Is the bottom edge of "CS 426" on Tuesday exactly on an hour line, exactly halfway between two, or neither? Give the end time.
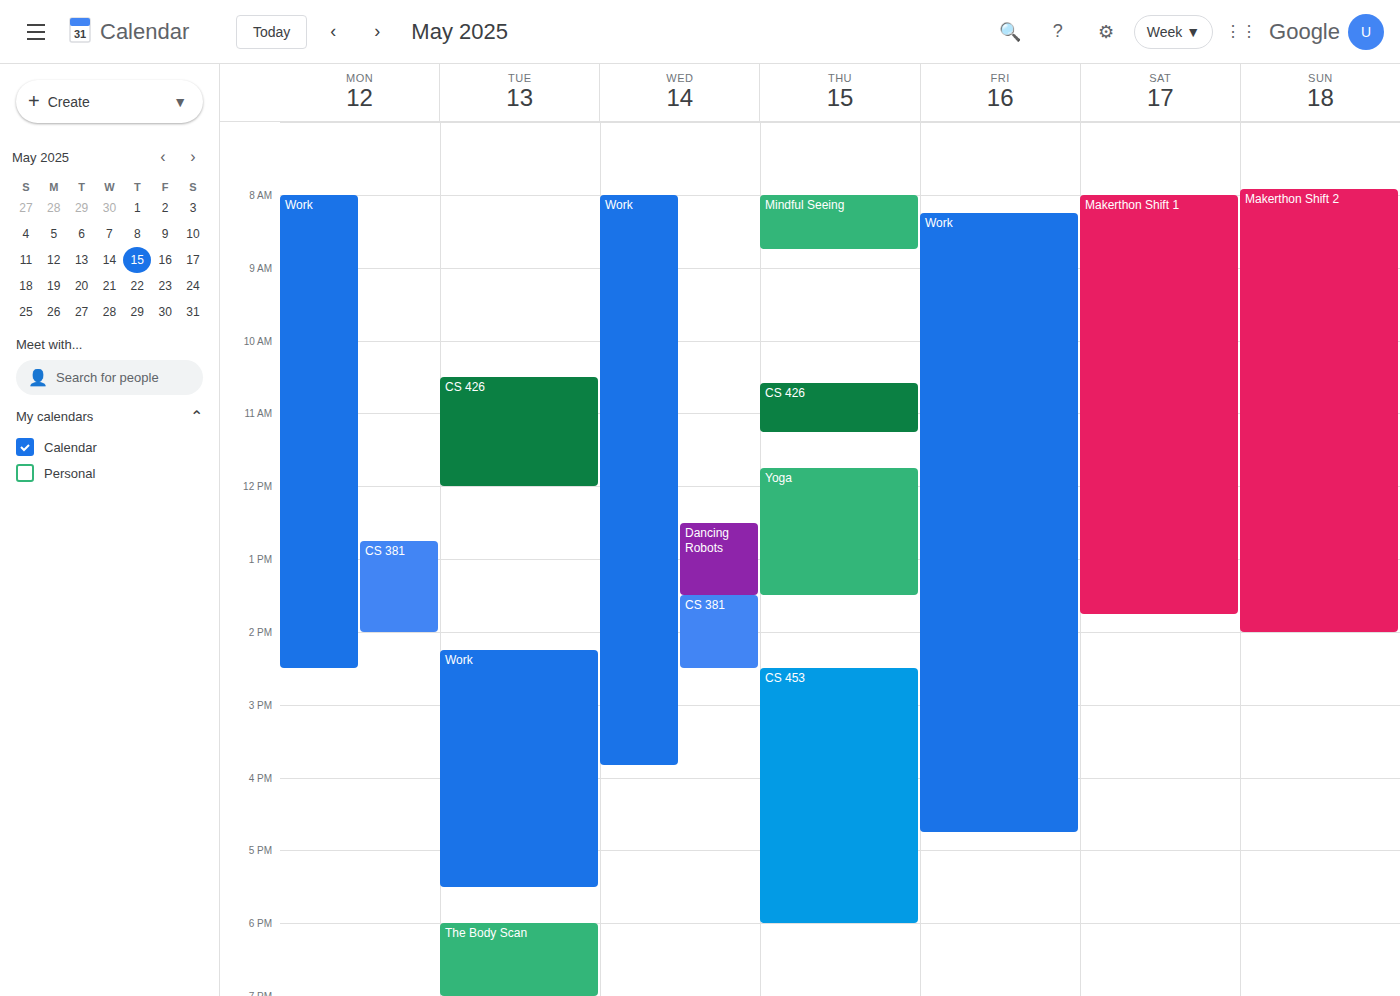
12:00 PM -- exactly on the 12 PM line.